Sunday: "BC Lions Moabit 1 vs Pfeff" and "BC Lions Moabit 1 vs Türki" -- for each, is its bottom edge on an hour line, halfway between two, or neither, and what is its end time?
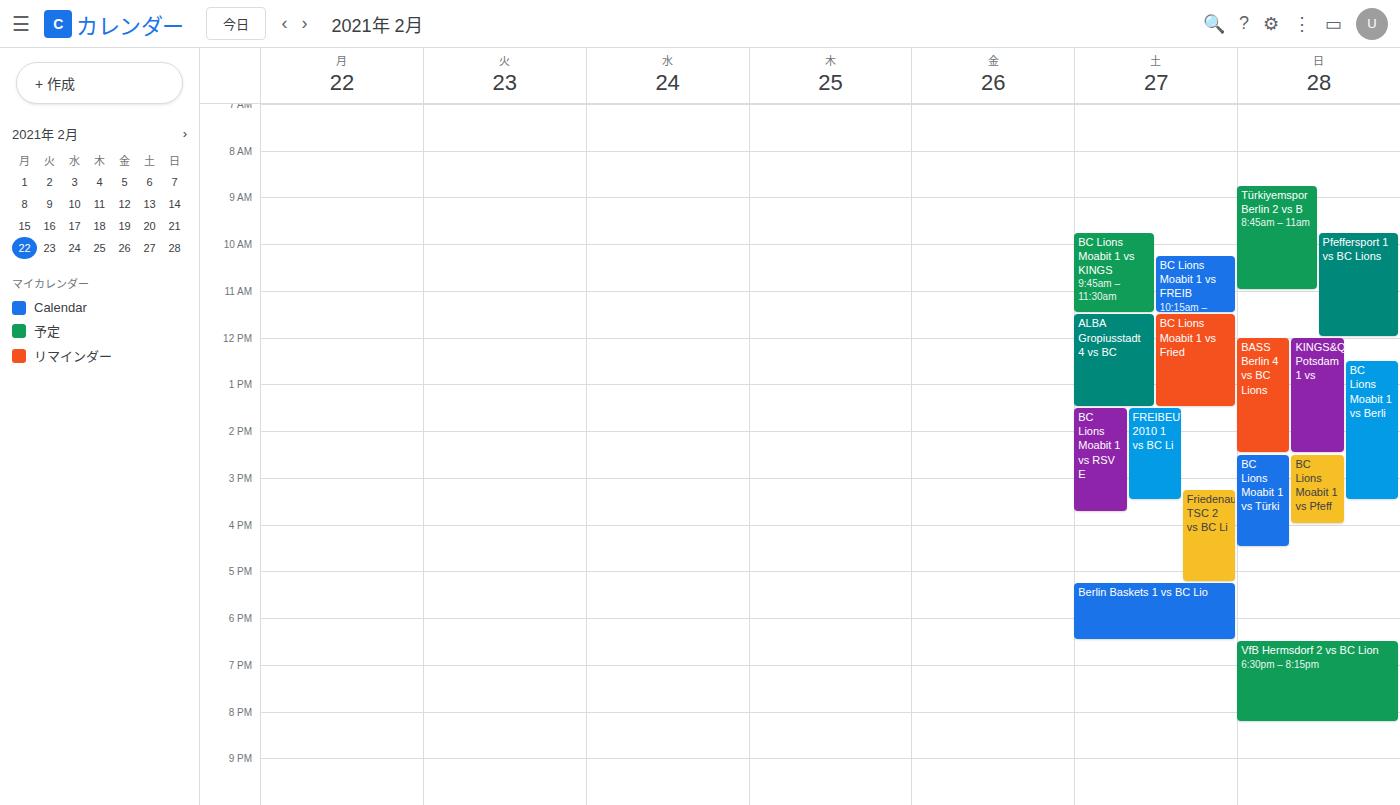
"BC Lions Moabit 1 vs Pfeff": 4:00 PM, exactly on the 4 PM line. "BC Lions Moabit 1 vs Türki": 4:30 PM, halfway between the 4 PM and 5 PM lines.